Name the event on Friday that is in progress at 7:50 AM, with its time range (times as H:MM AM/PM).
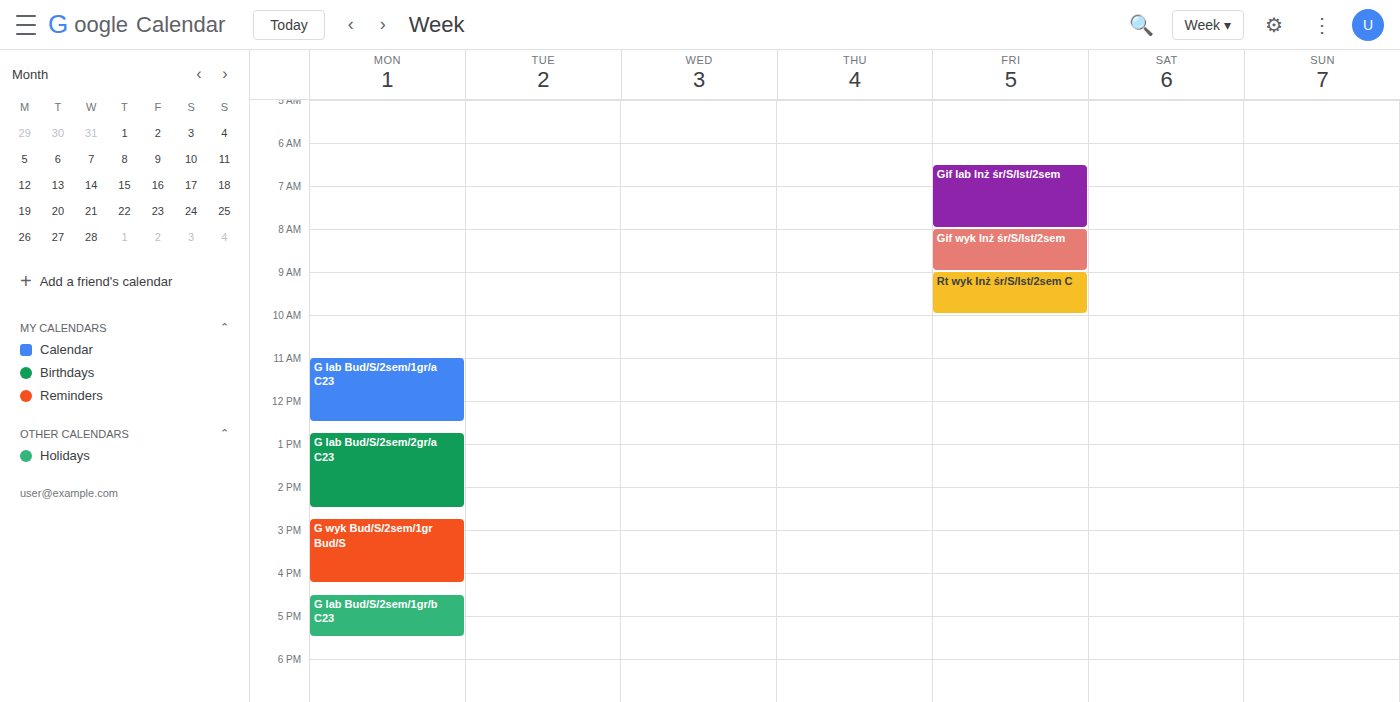
"Gif lab Inż śr/S/Ist/2sem", 6:30 AM to 8:00 AM